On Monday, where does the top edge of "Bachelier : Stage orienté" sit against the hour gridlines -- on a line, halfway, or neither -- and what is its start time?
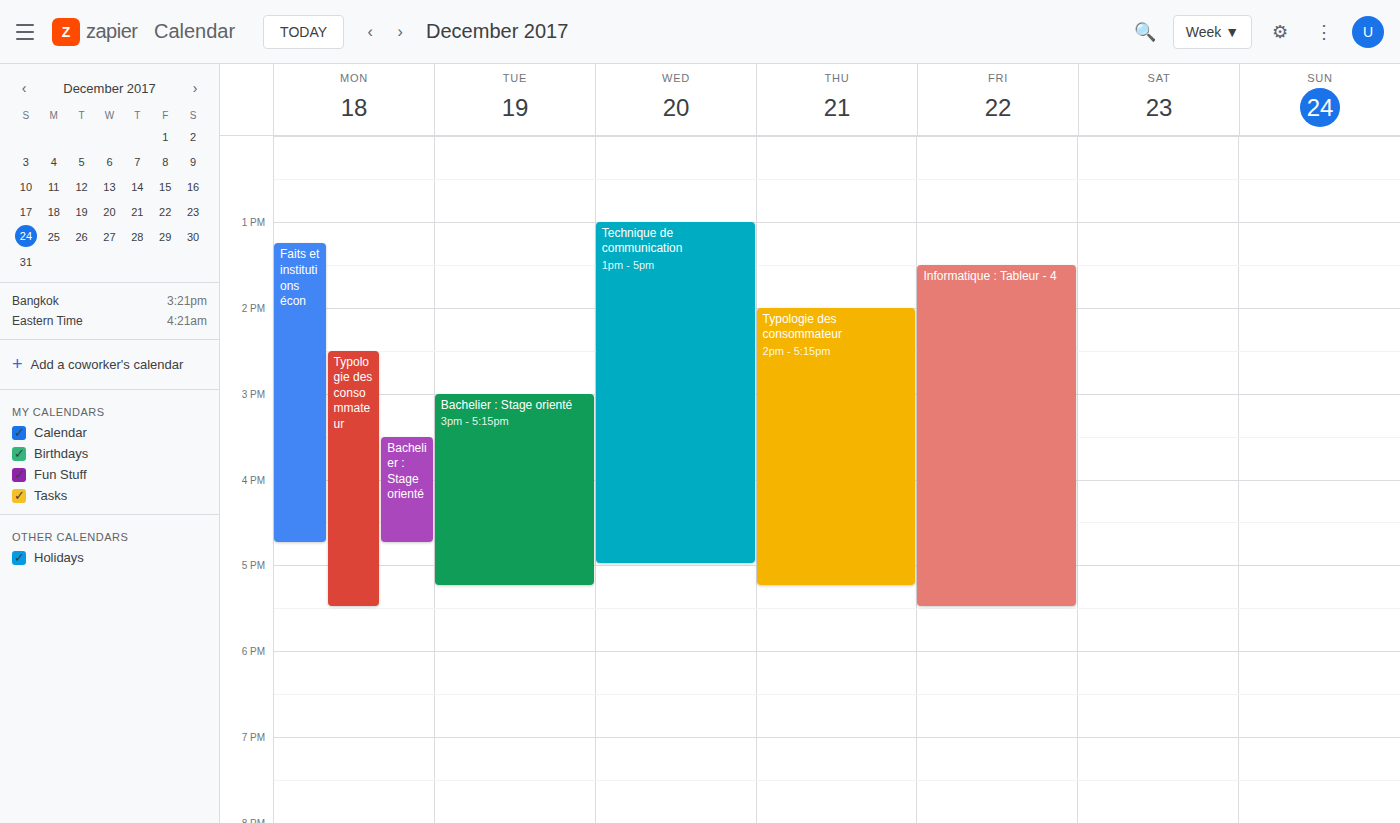
3:30 PM -- halfway between the 3 PM and 4 PM lines.